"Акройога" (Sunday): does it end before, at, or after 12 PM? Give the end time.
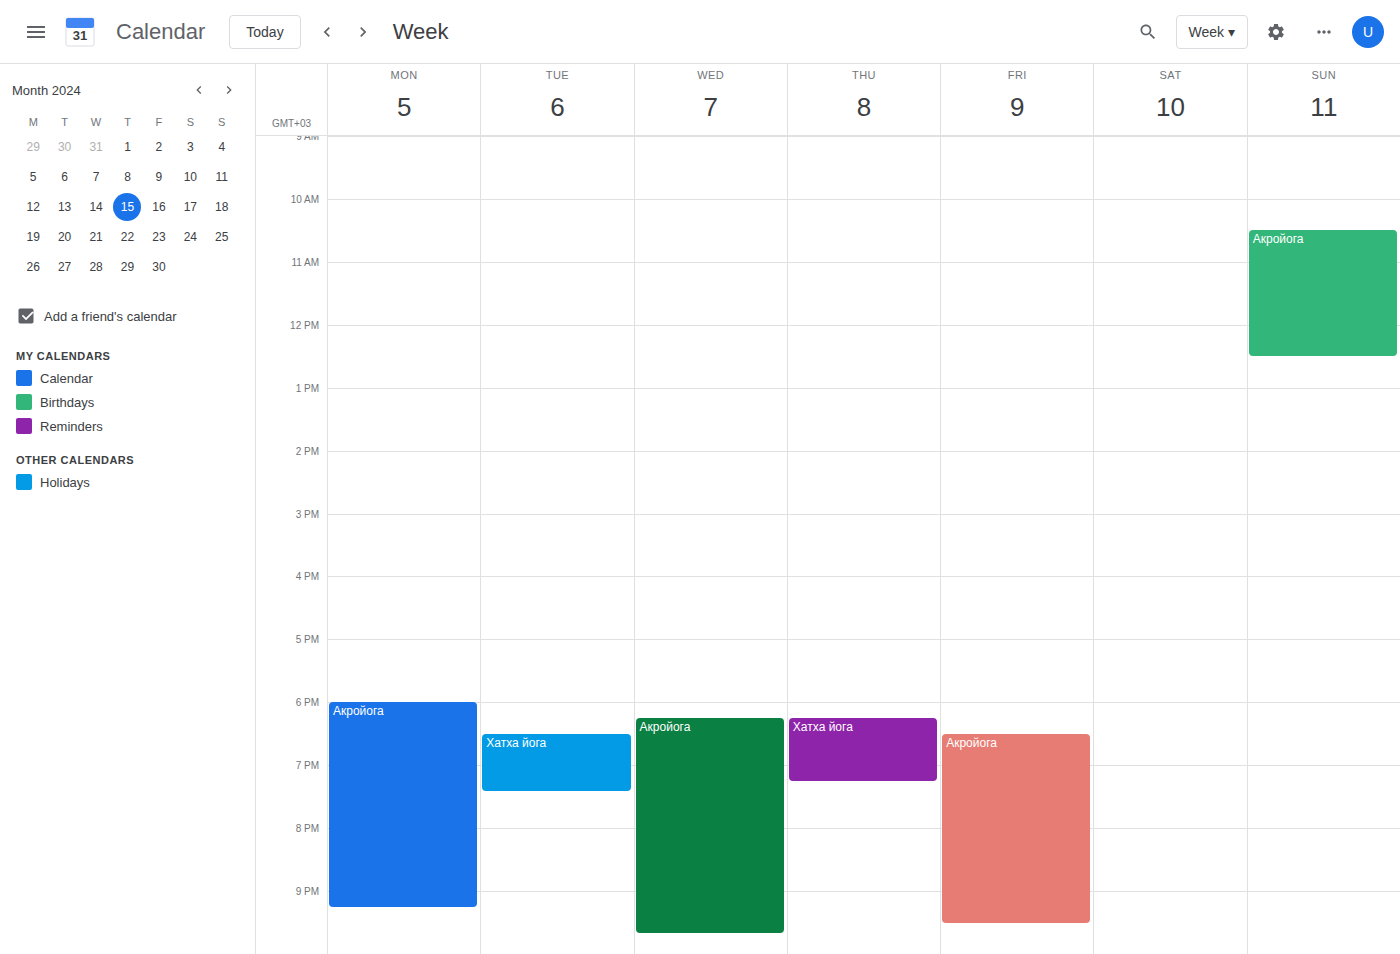
12:30 PM -- after 12 PM, 30 minutes below the 12 PM line.